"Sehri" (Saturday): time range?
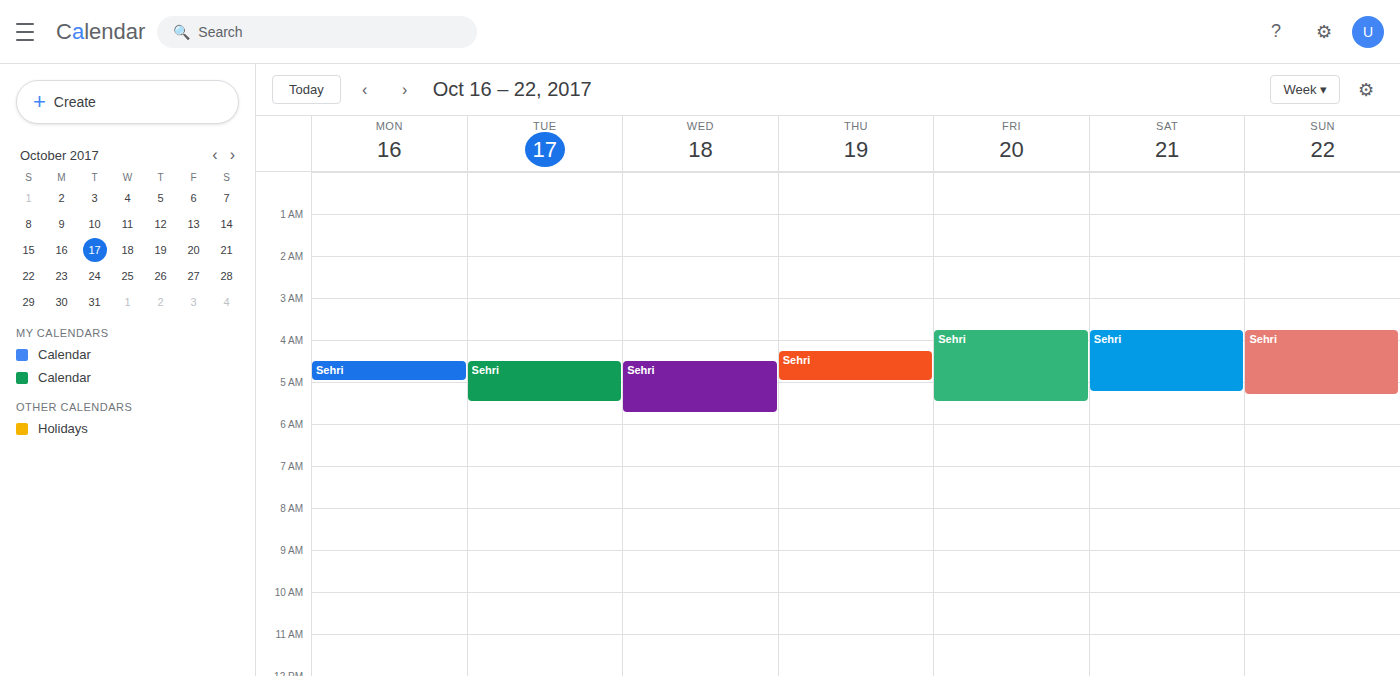
3:45 AM to 5:15 AM